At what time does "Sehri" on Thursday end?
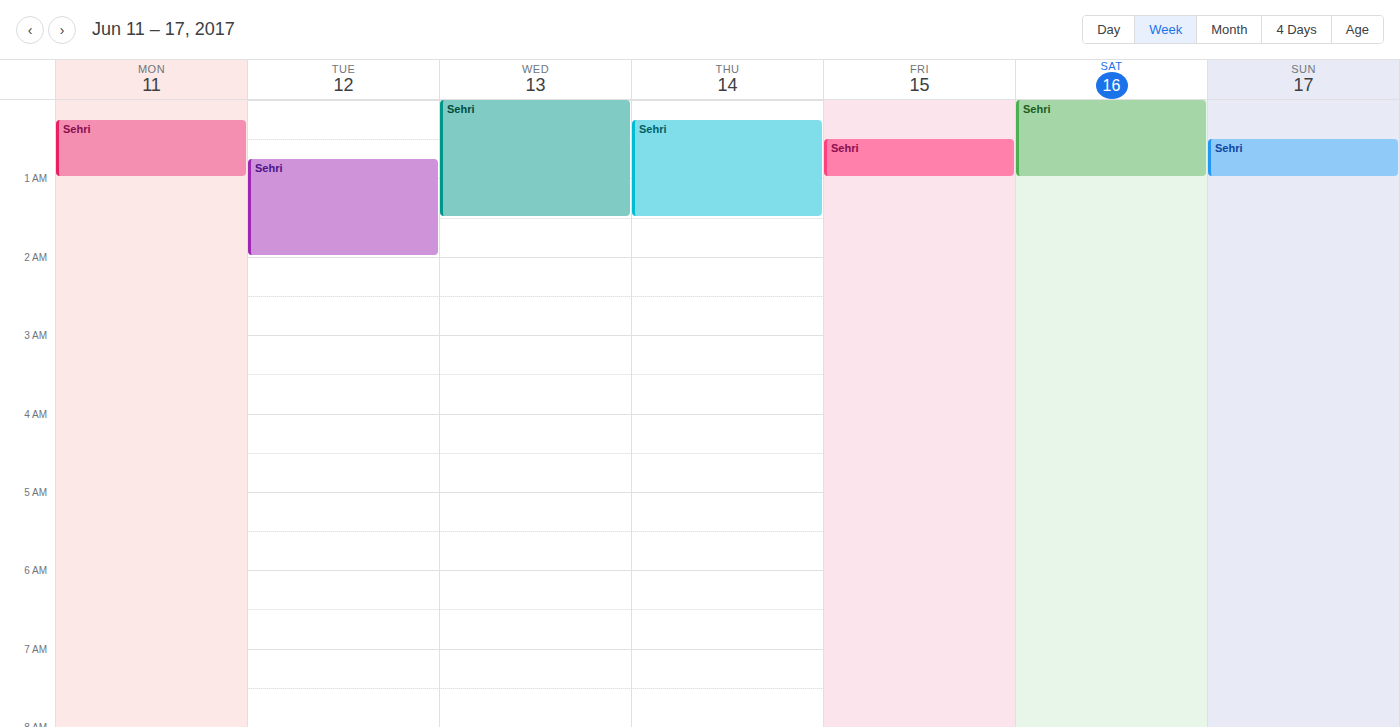
1:30 AM